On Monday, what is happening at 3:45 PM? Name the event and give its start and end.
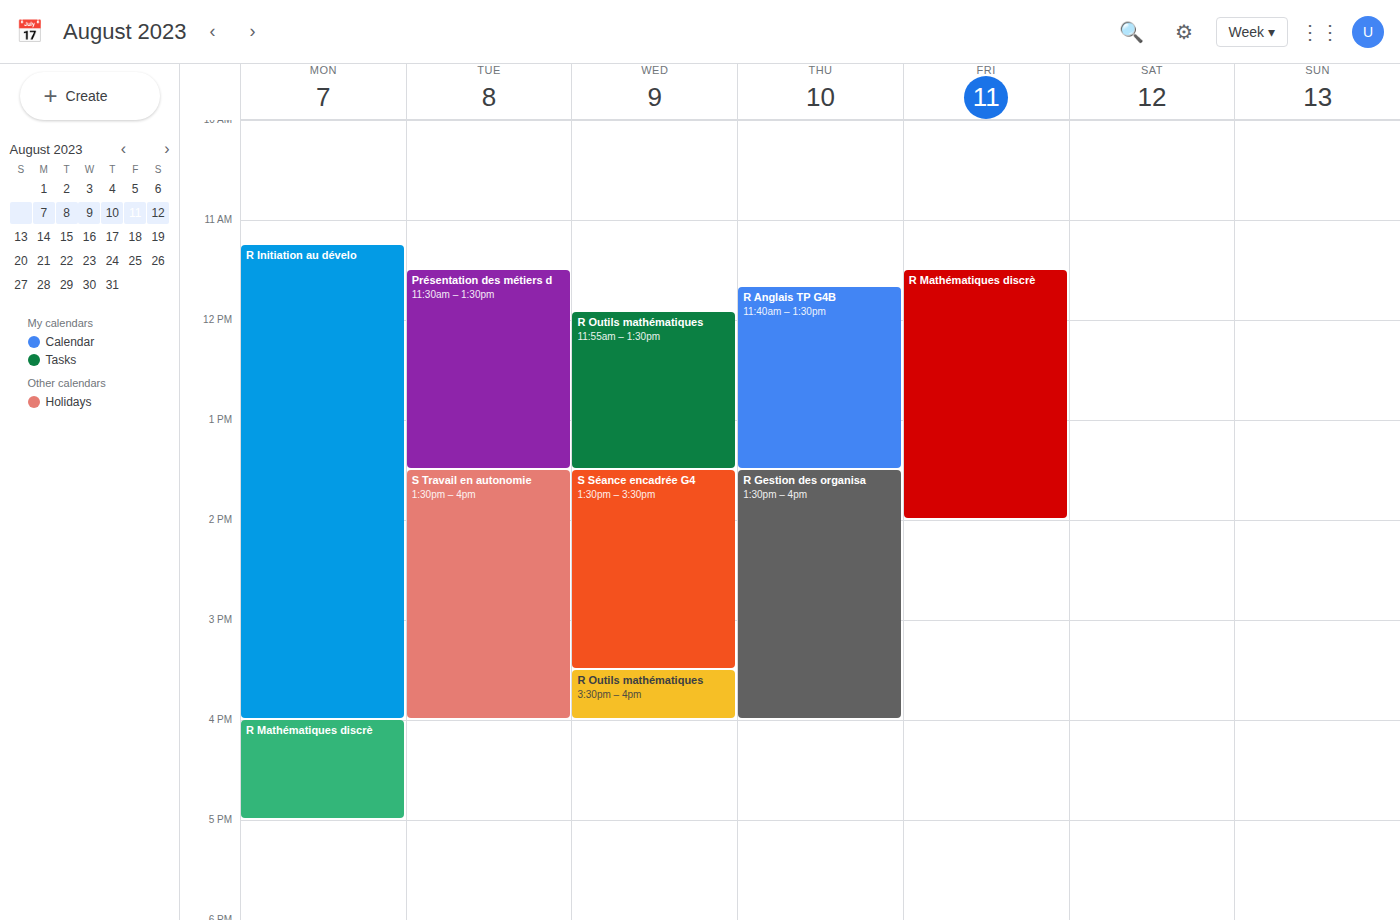
"R Initiation au dévelo", 11:15 AM to 4:00 PM